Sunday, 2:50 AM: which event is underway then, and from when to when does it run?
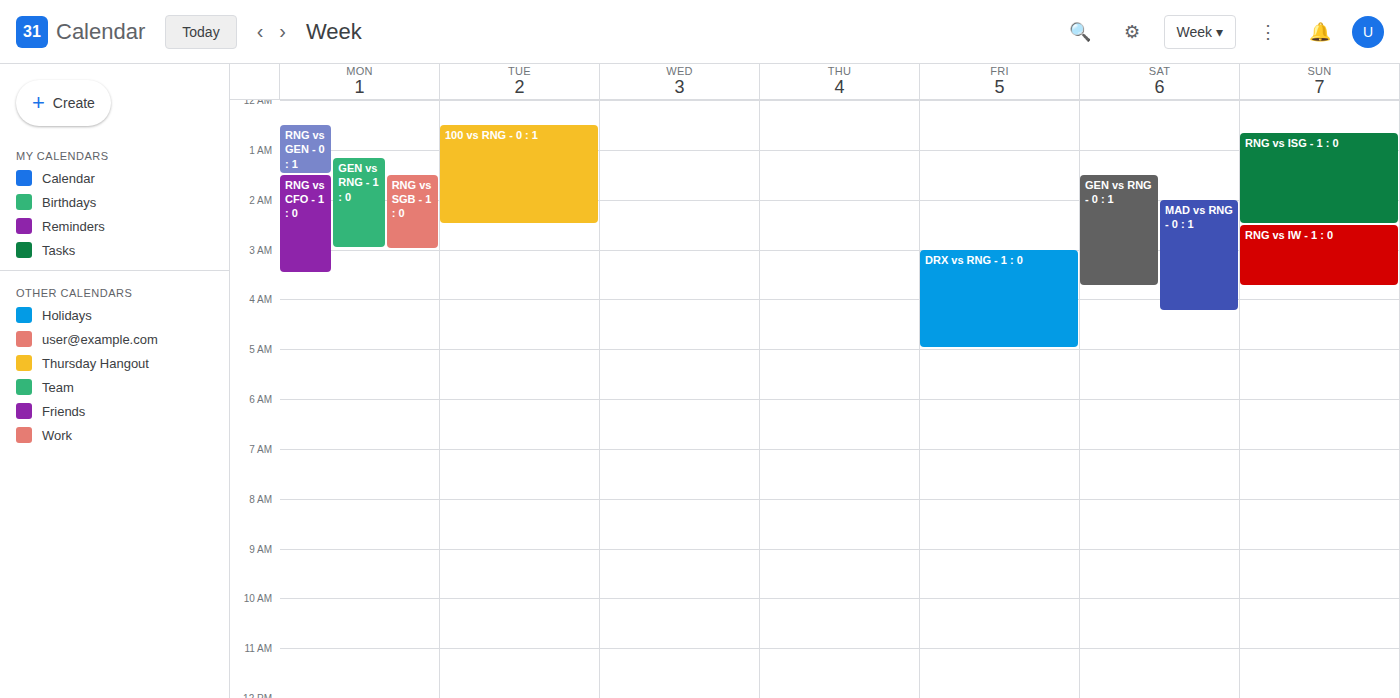
"RNG vs IW - 1 : 0", 2:30 AM to 3:45 AM